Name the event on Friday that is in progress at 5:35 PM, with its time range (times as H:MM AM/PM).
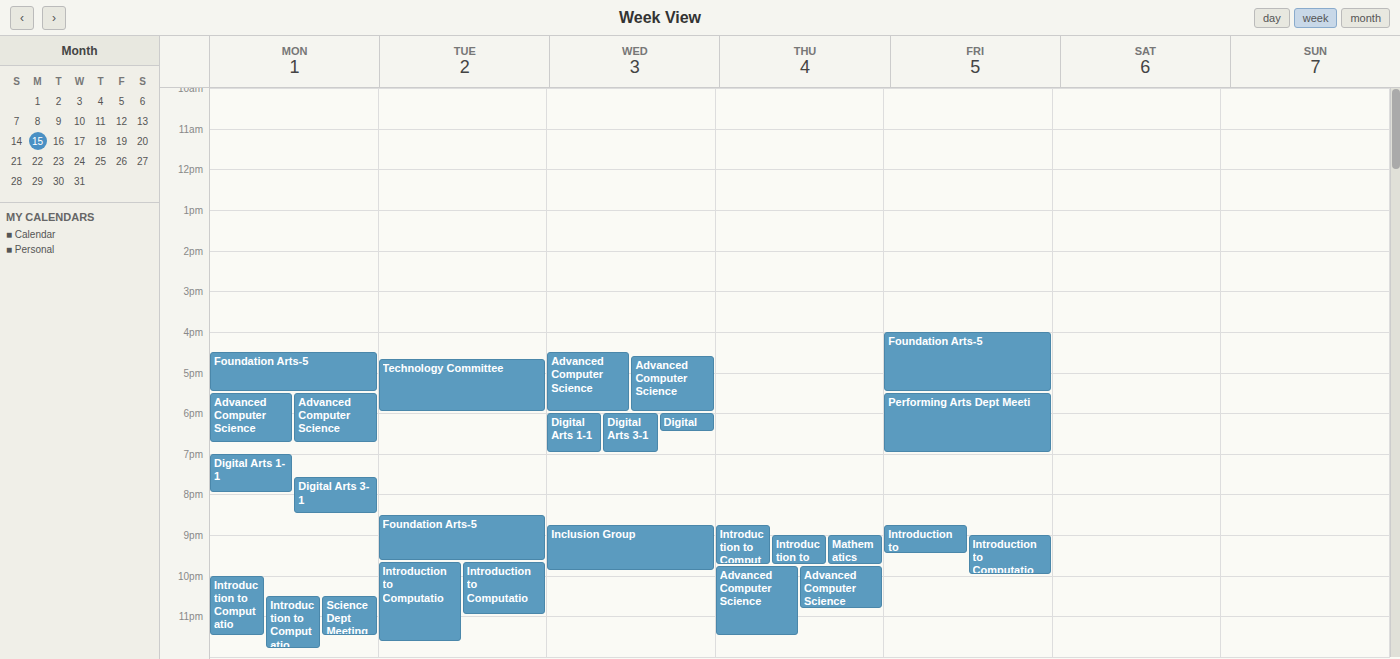
"Performing Arts Dept Meeti", 5:30 PM to 7:00 PM